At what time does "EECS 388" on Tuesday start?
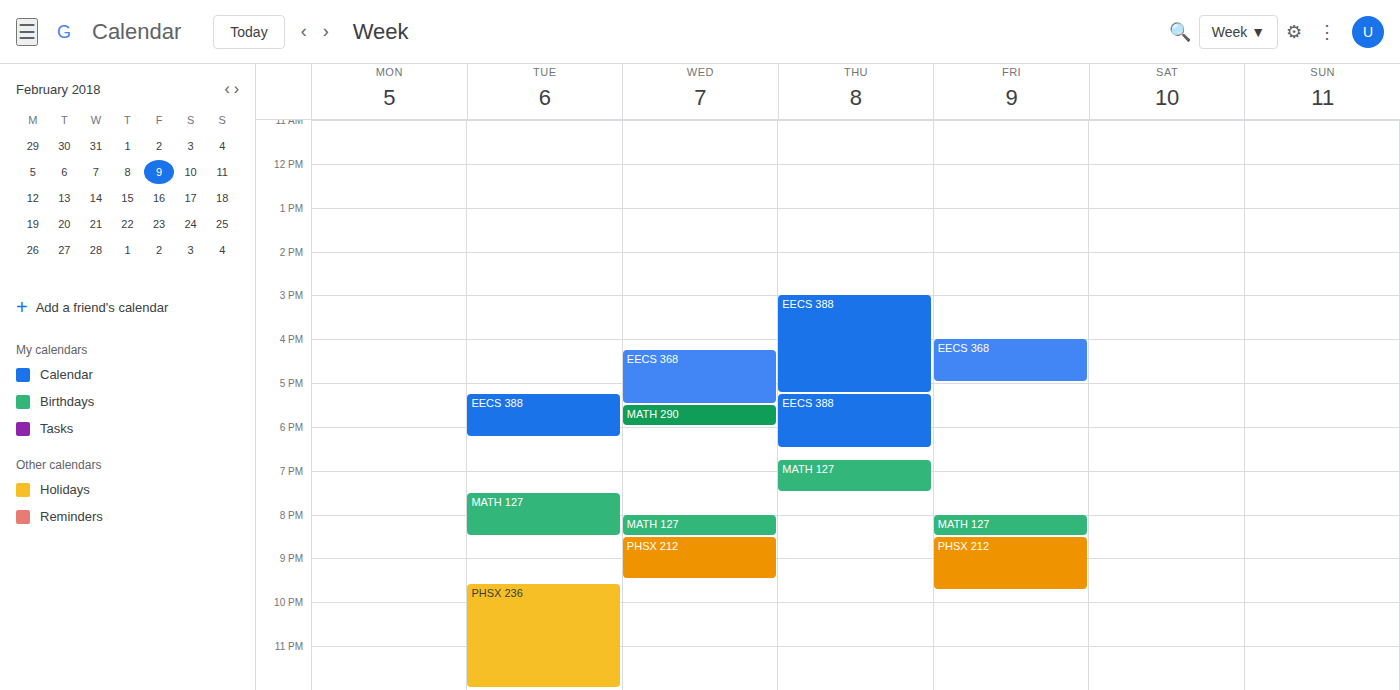
5:15 PM